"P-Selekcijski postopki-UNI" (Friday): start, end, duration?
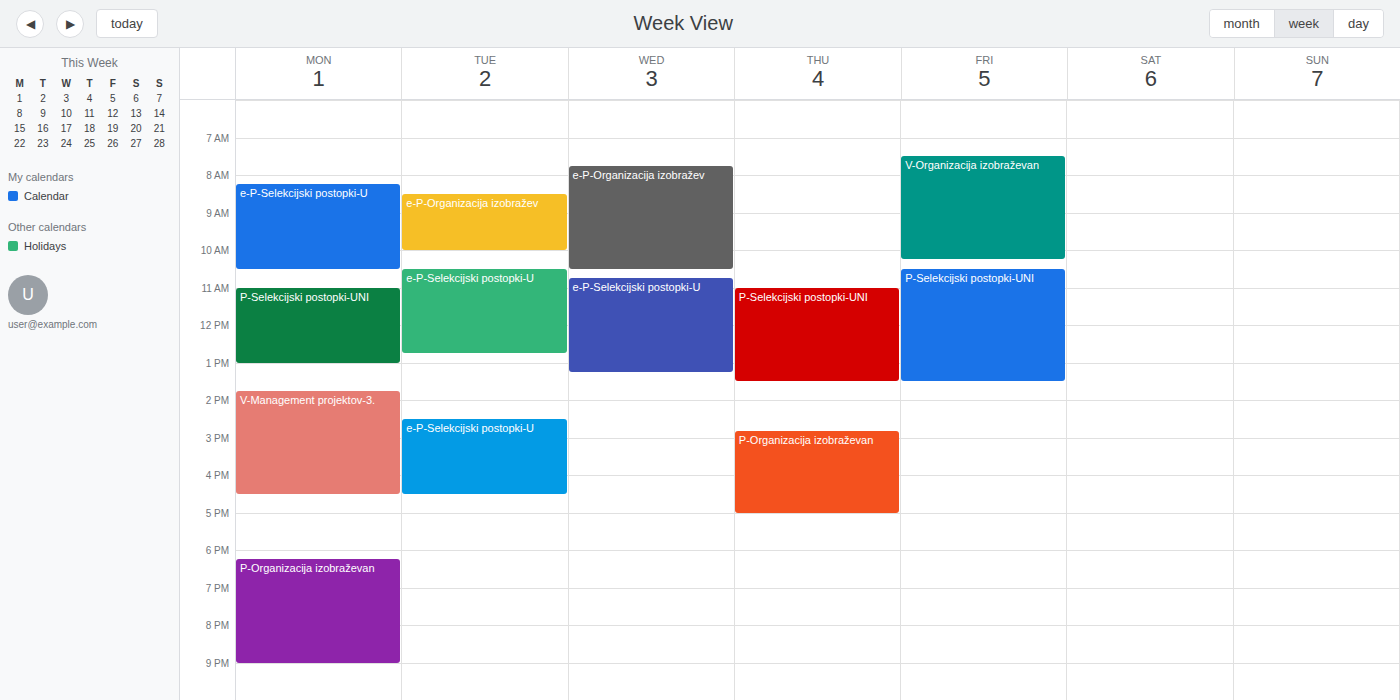
10:30 AM to 1:30 PM, 3 hours